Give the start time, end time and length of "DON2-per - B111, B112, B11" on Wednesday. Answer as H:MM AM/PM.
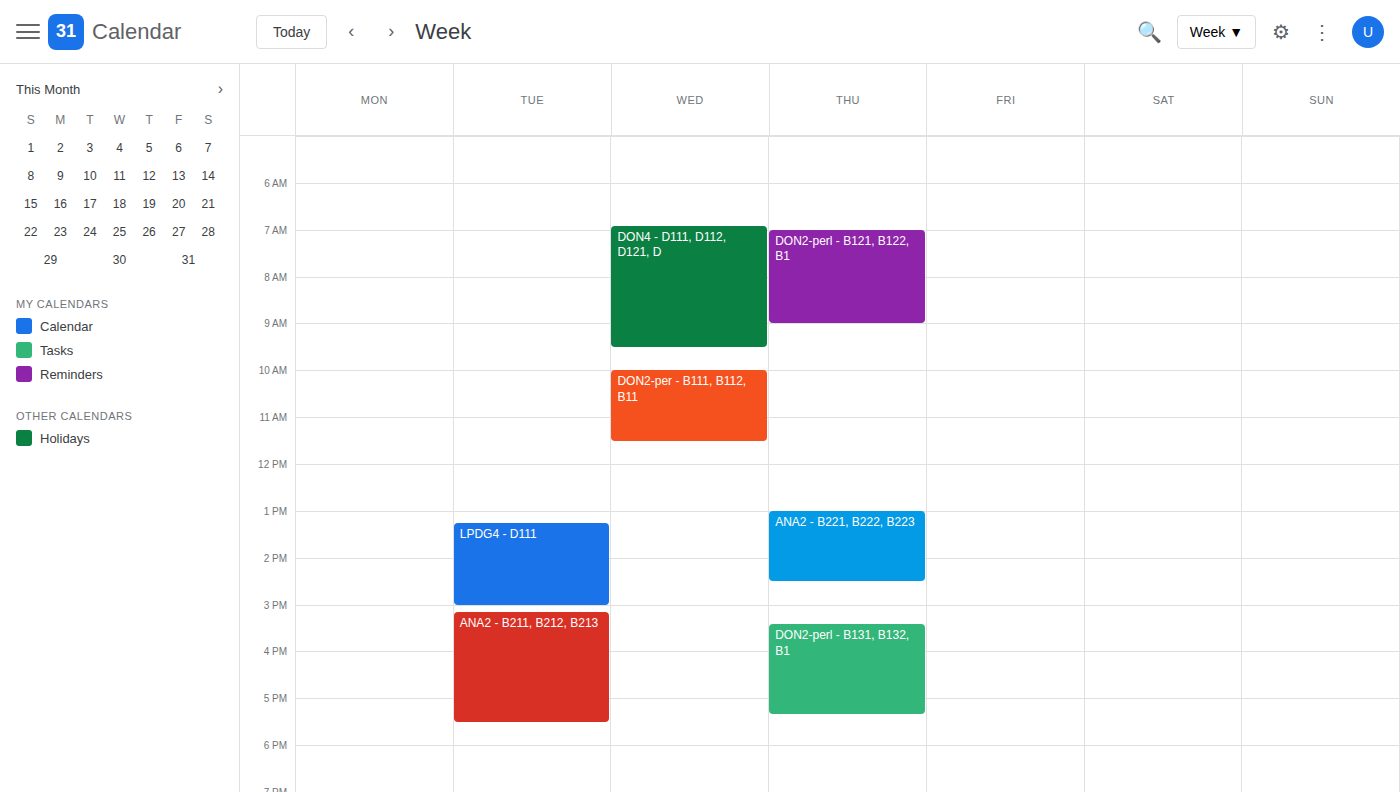
10:00 AM to 11:30 AM, 1 hour 30 minutes